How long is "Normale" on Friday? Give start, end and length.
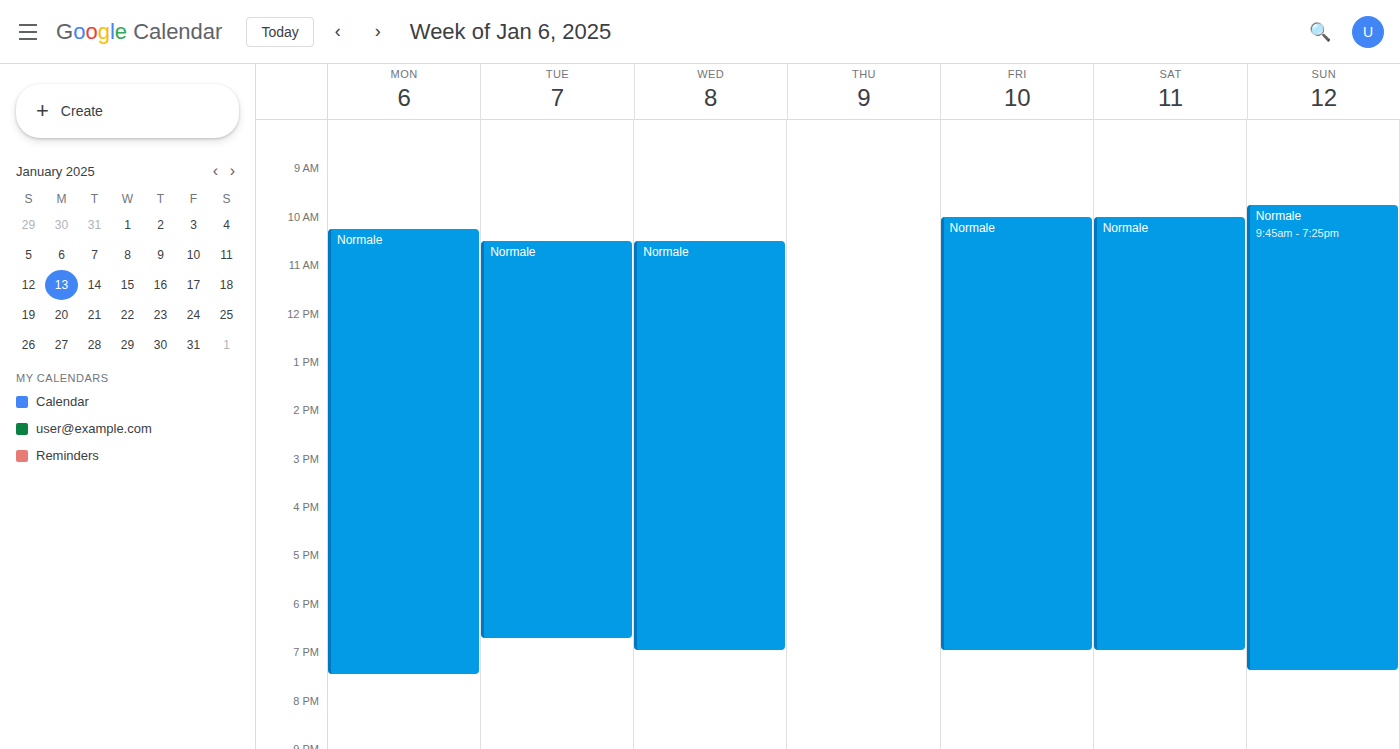
10:00 AM to 7:00 PM, 9 hours